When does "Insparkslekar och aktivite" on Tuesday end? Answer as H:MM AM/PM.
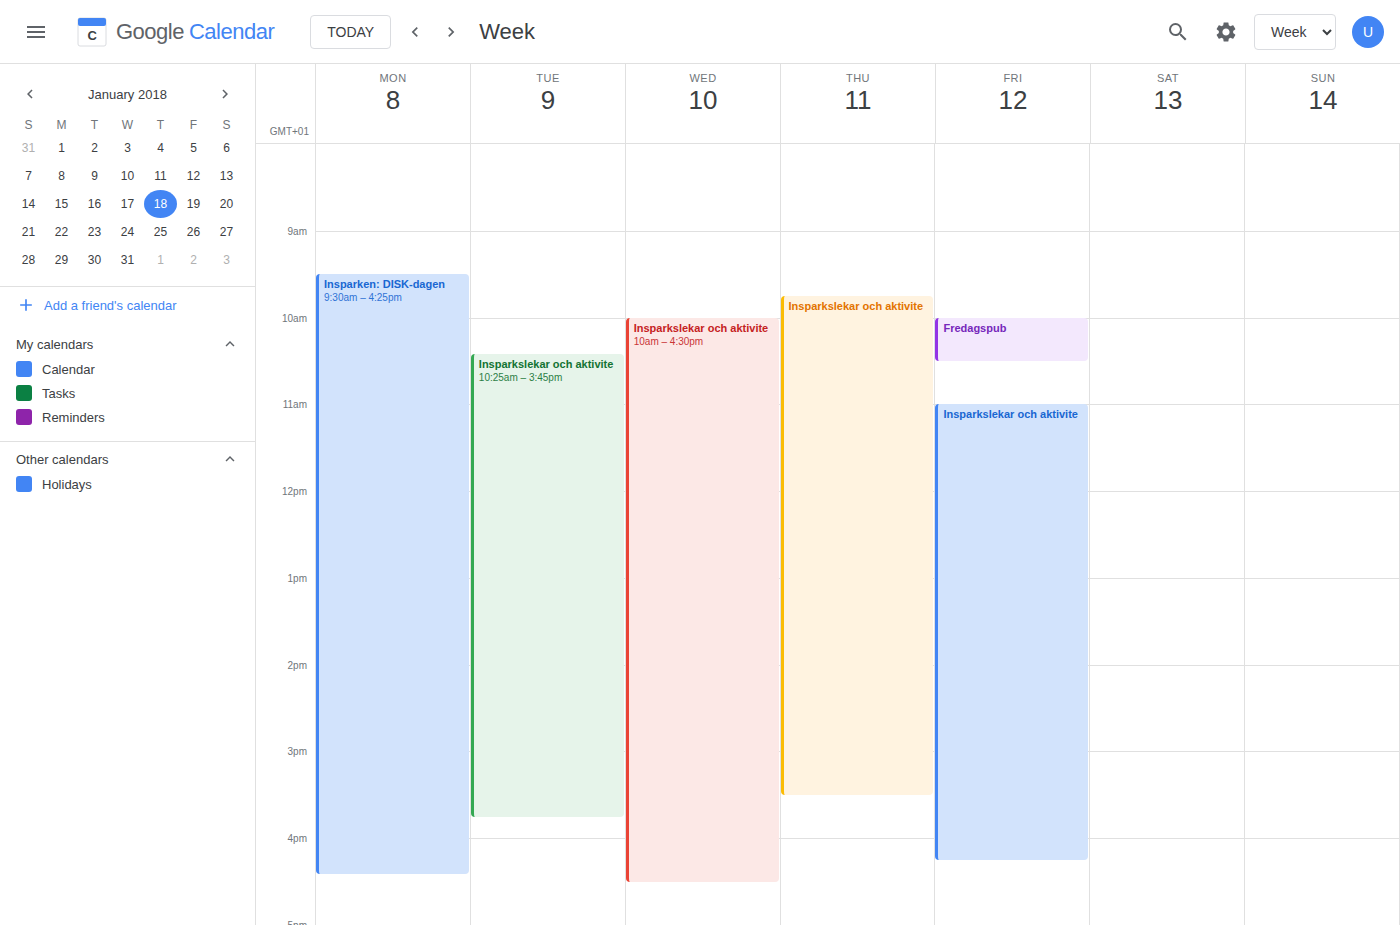
3:45 PM